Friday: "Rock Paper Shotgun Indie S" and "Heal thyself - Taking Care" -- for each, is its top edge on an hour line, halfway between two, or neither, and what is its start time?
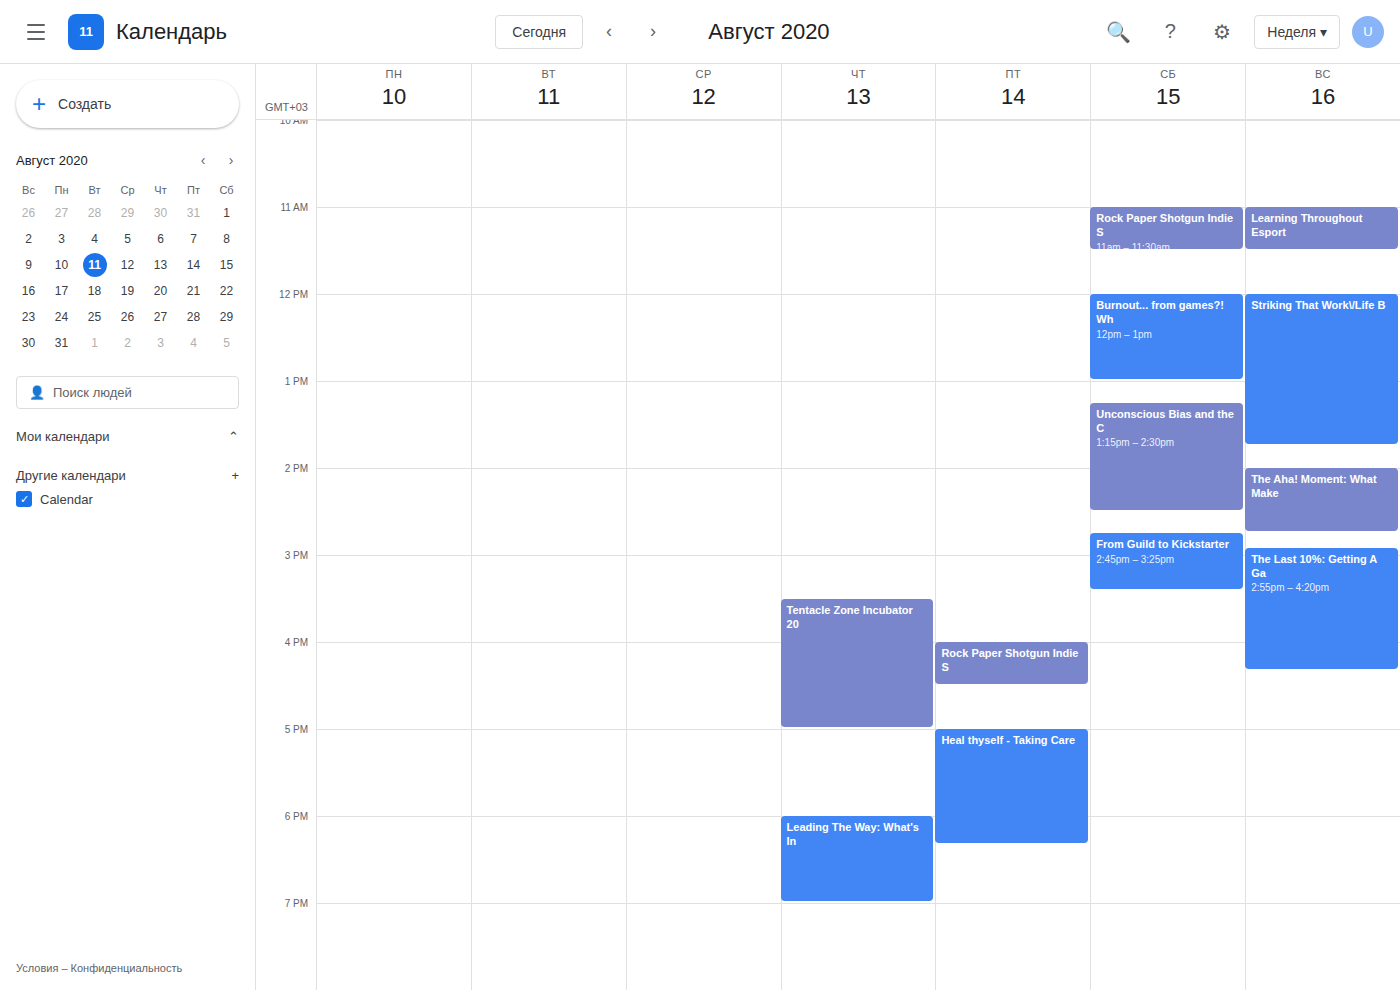
"Rock Paper Shotgun Indie S": 16:00, exactly on the 16:00 line. "Heal thyself - Taking Care": 17:00, exactly on the 17:00 line.